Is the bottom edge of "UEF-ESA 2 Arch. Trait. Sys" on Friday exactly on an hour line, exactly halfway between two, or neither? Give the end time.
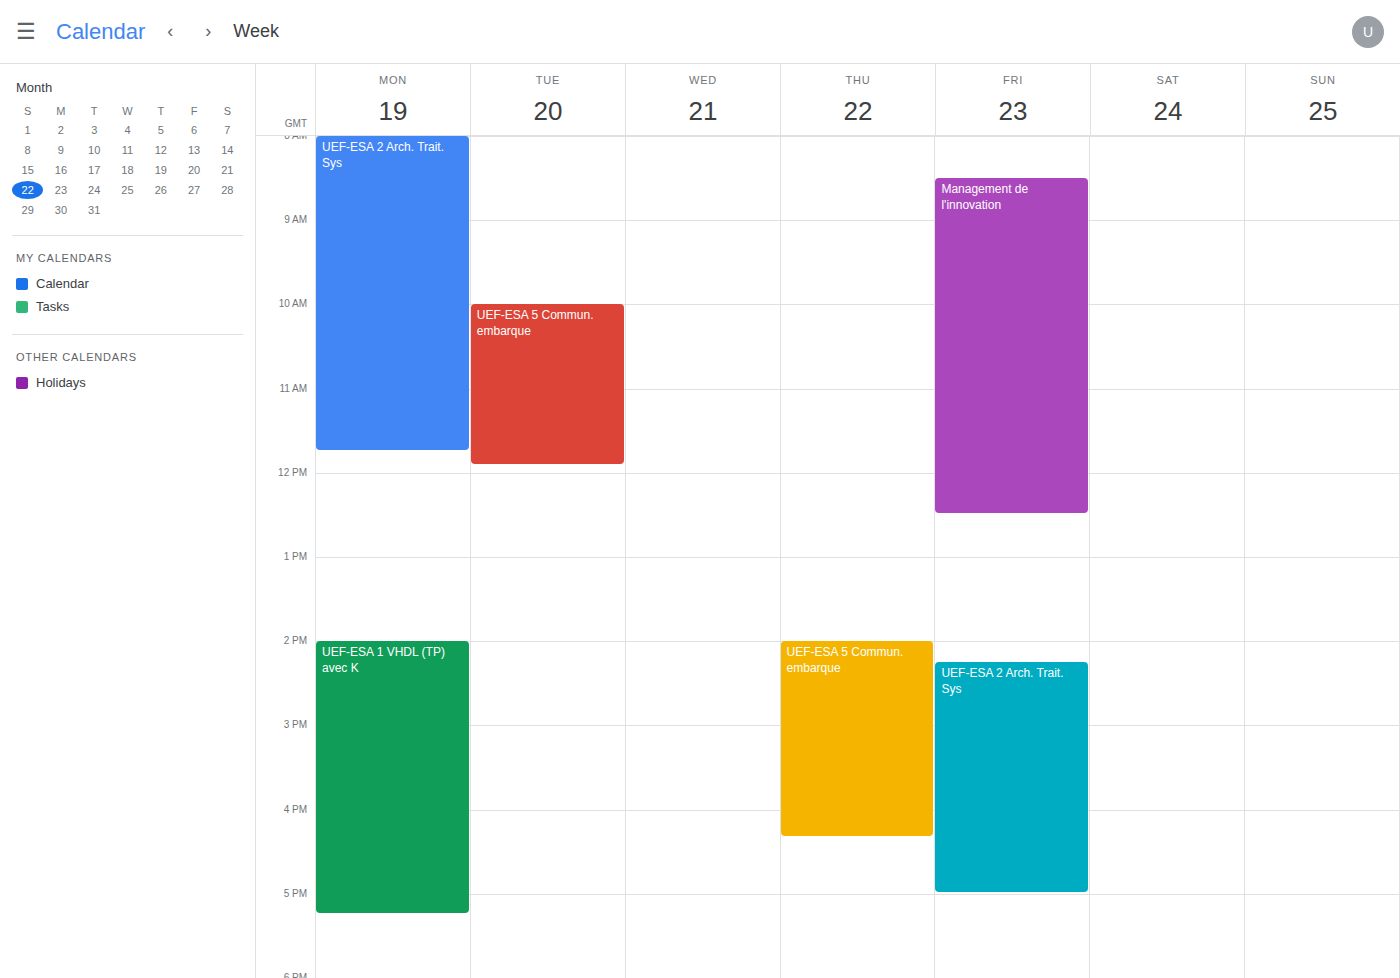
5:00 PM -- exactly on the 5 PM line.